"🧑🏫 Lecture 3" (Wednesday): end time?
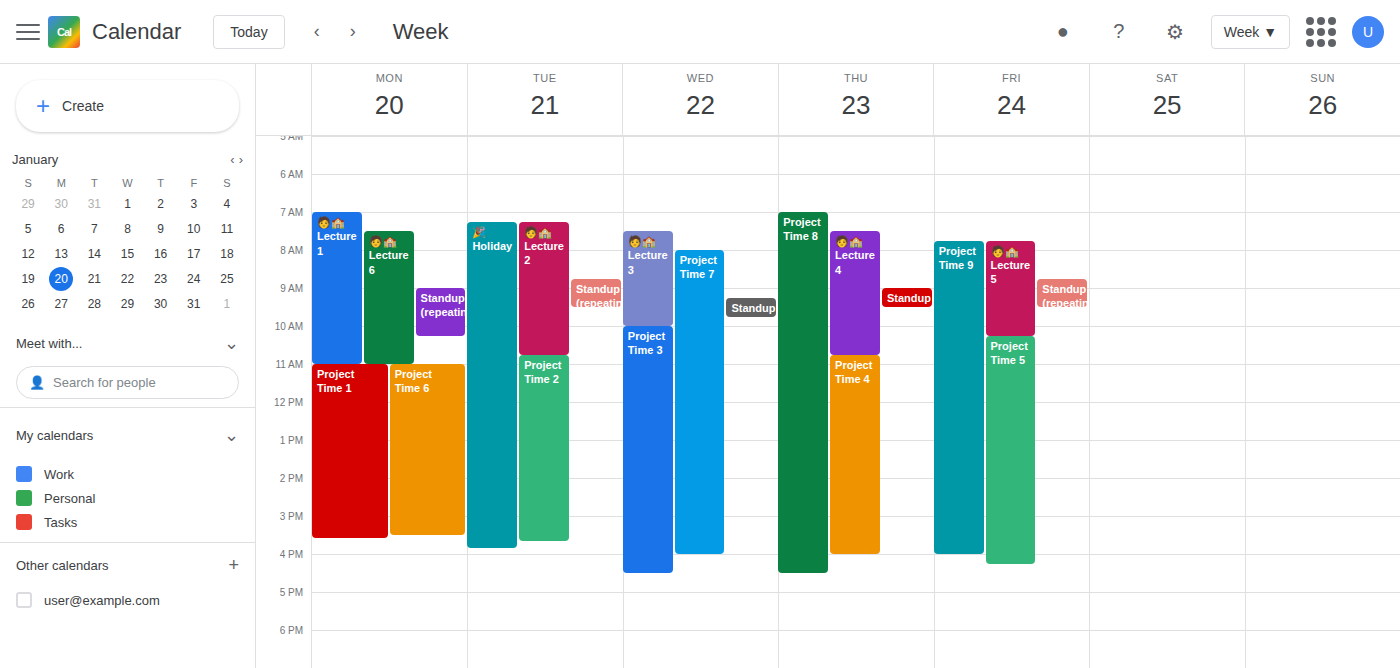
10:00 AM